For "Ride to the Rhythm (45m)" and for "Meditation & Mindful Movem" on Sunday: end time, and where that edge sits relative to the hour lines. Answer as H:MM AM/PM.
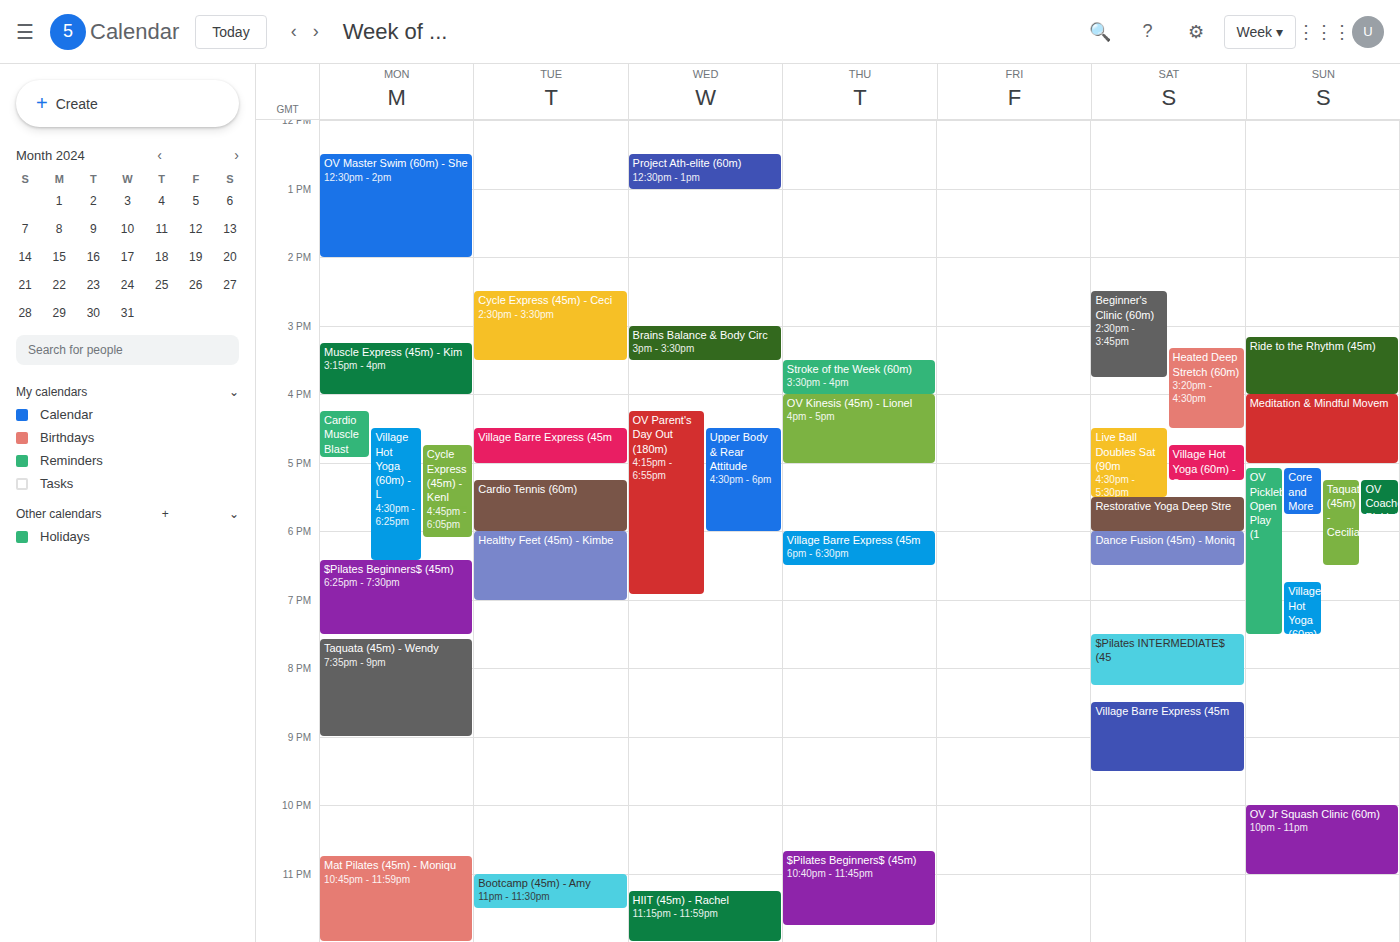
"Ride to the Rhythm (45m)": 4:00 PM, exactly on the 4 PM line. "Meditation & Mindful Movem": 5:00 PM, exactly on the 5 PM line.